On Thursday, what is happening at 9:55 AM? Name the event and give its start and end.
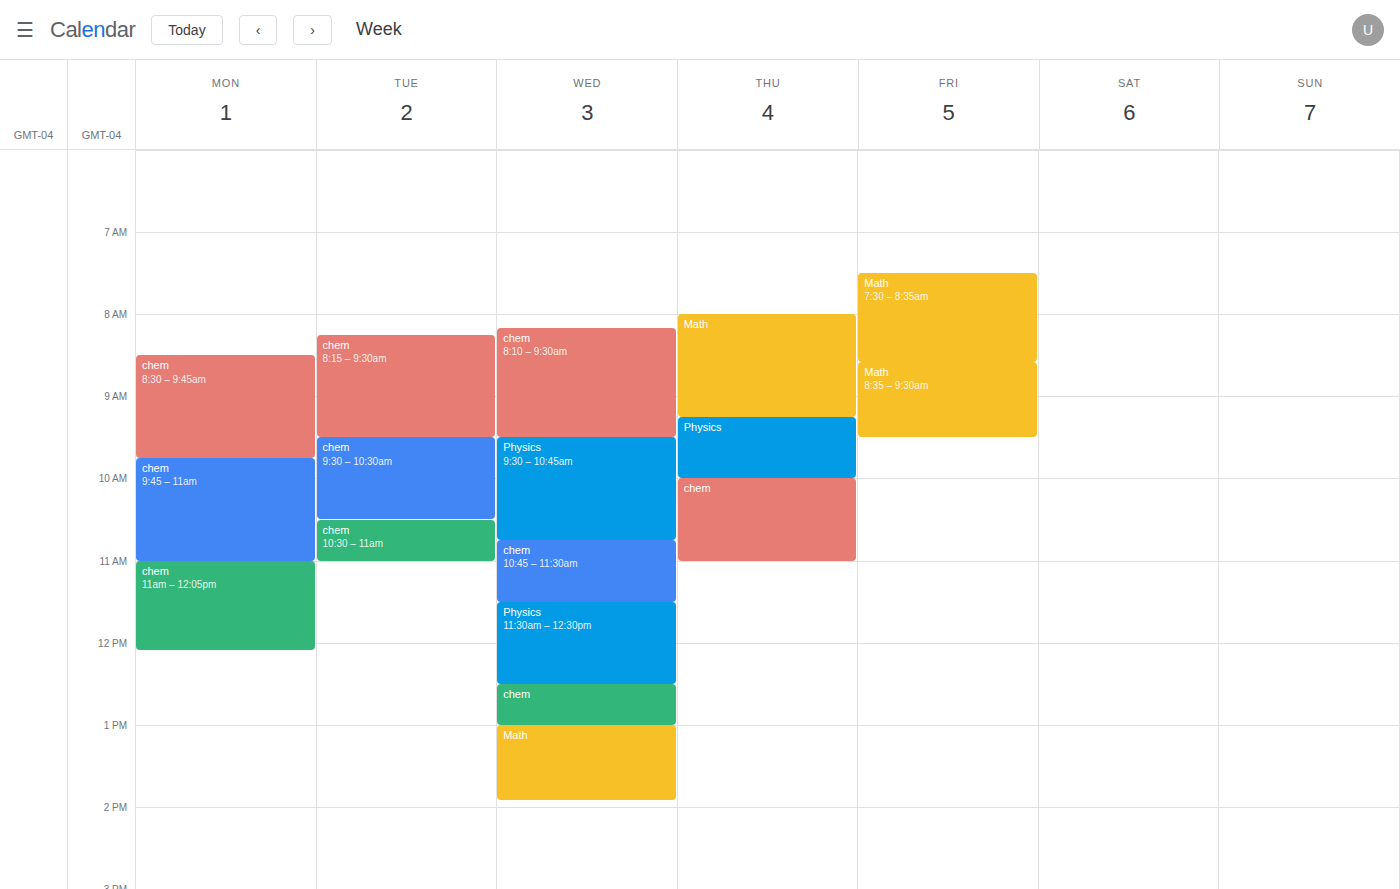
"Physics", 9:15 AM to 10:00 AM